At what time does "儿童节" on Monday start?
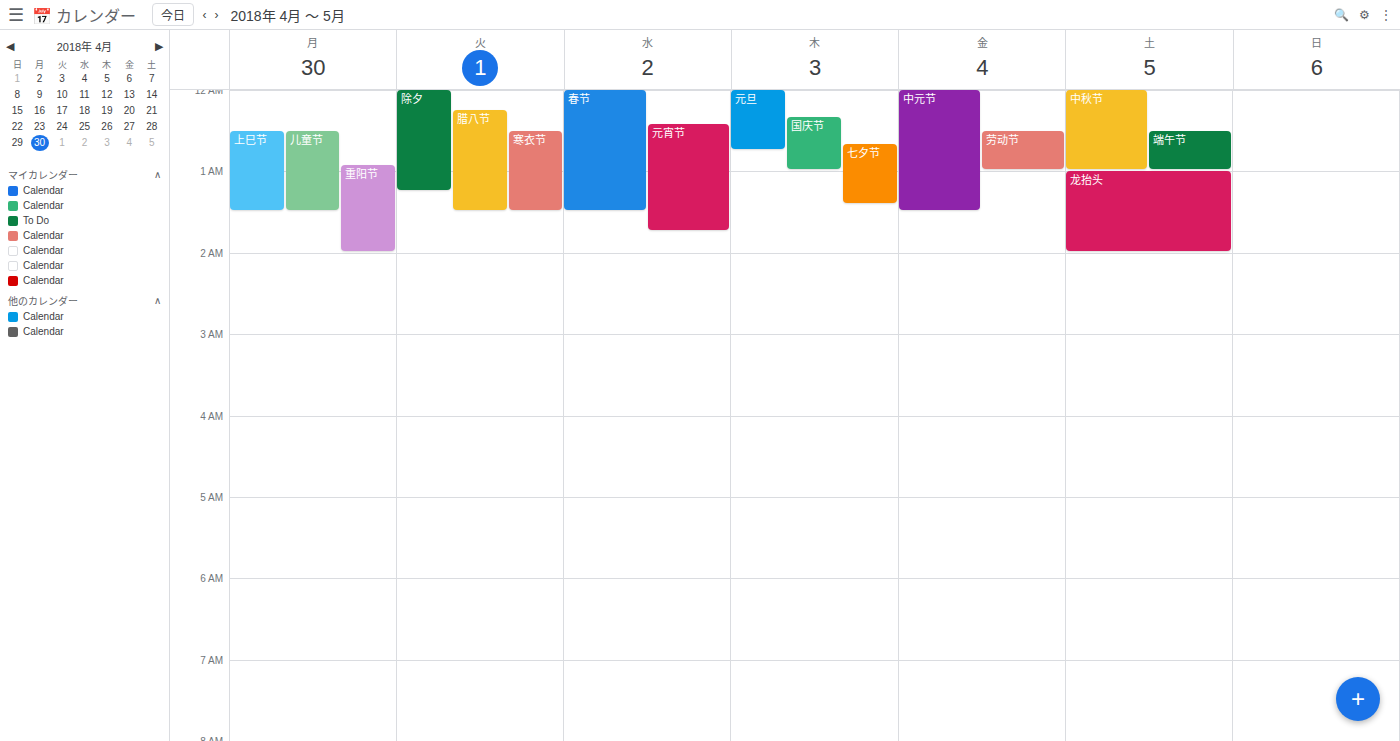
12:30 AM